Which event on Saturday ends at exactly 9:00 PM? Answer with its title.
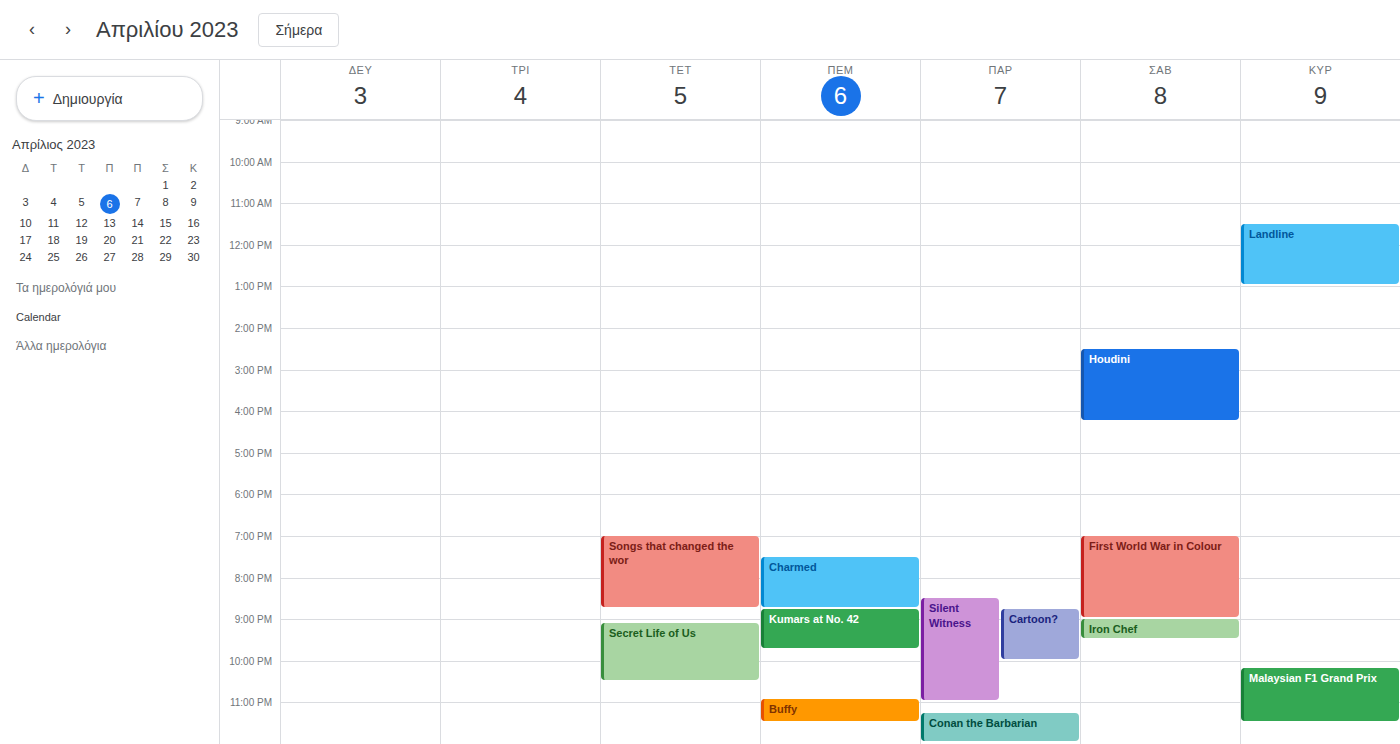
"First World War in Colour"